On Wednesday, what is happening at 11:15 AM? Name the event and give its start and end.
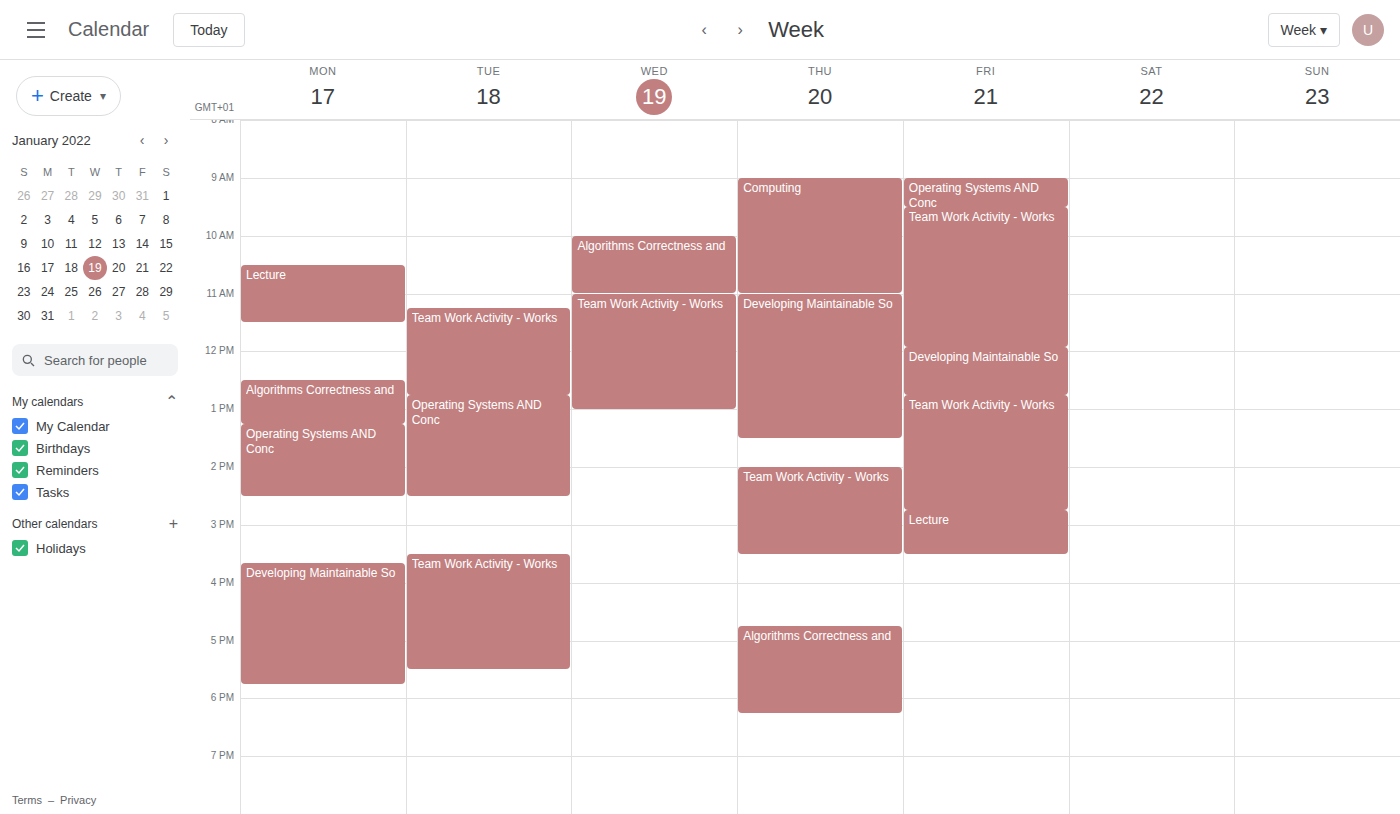
"Team Work Activity - Works", 11:00 AM to 1:00 PM